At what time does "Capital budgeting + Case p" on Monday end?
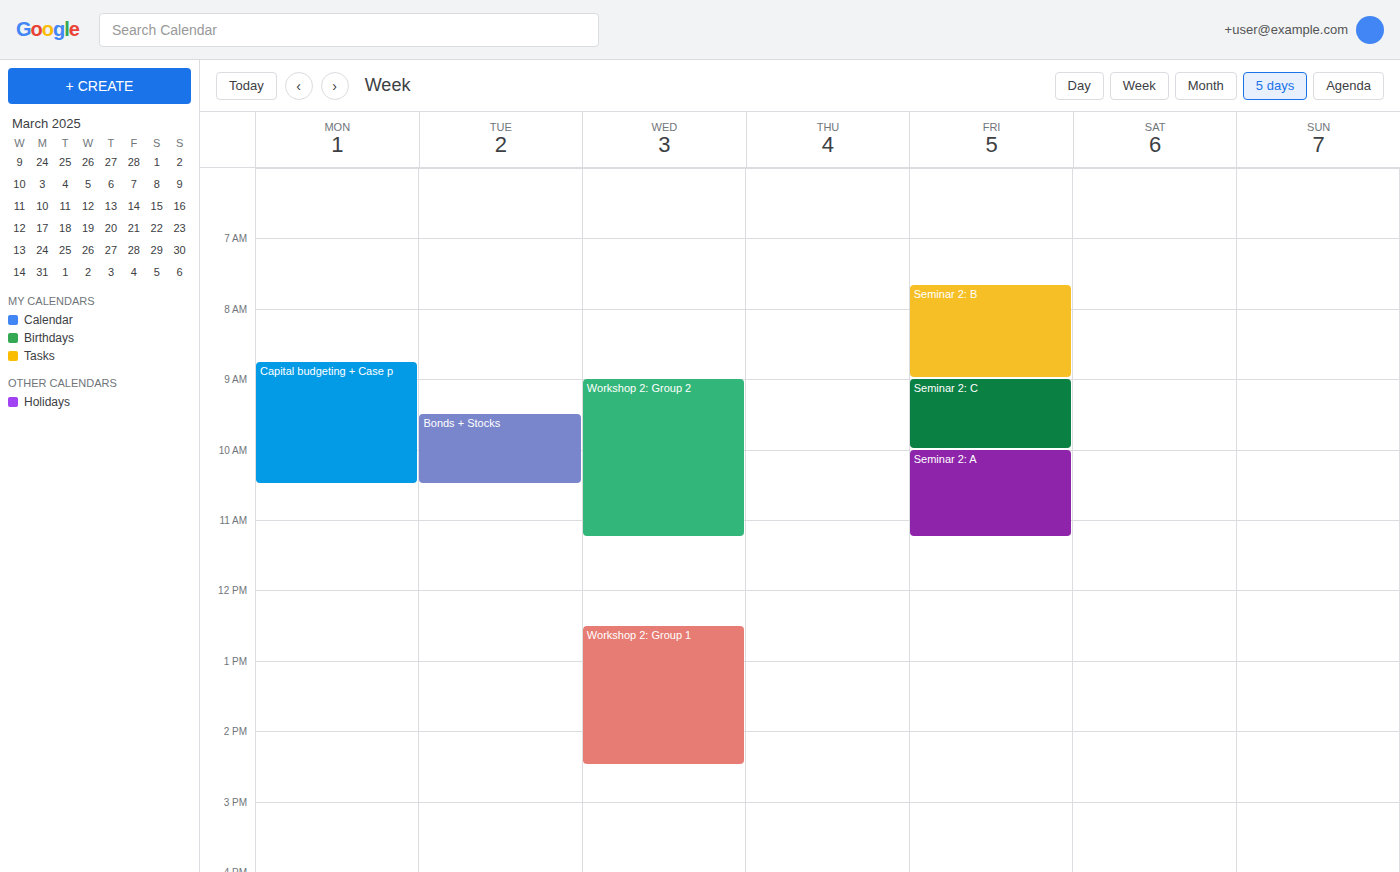
10:30 AM